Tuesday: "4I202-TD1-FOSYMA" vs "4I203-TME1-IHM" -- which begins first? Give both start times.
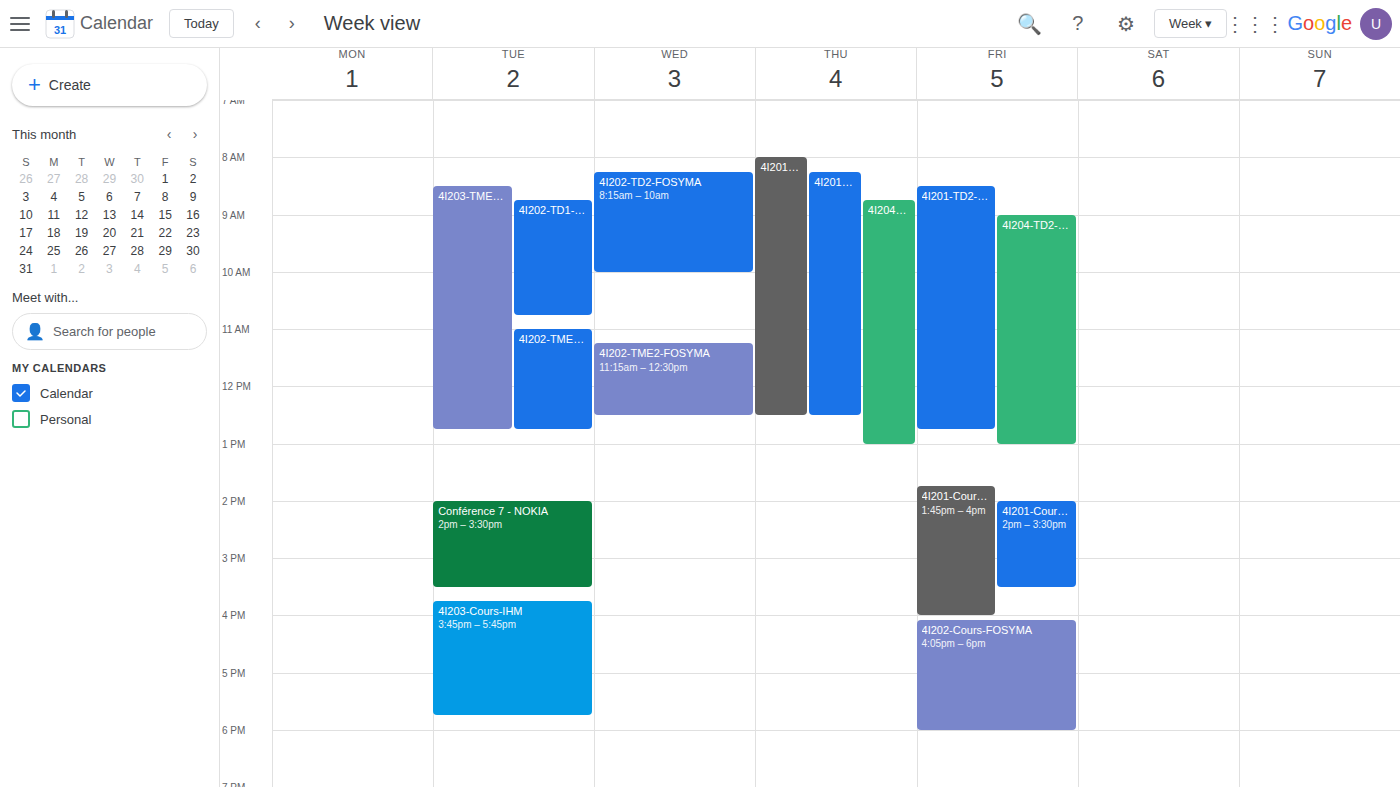
"4I203-TME1-IHM" 8:30 AM; "4I202-TD1-FOSYMA" 8:45 AM.